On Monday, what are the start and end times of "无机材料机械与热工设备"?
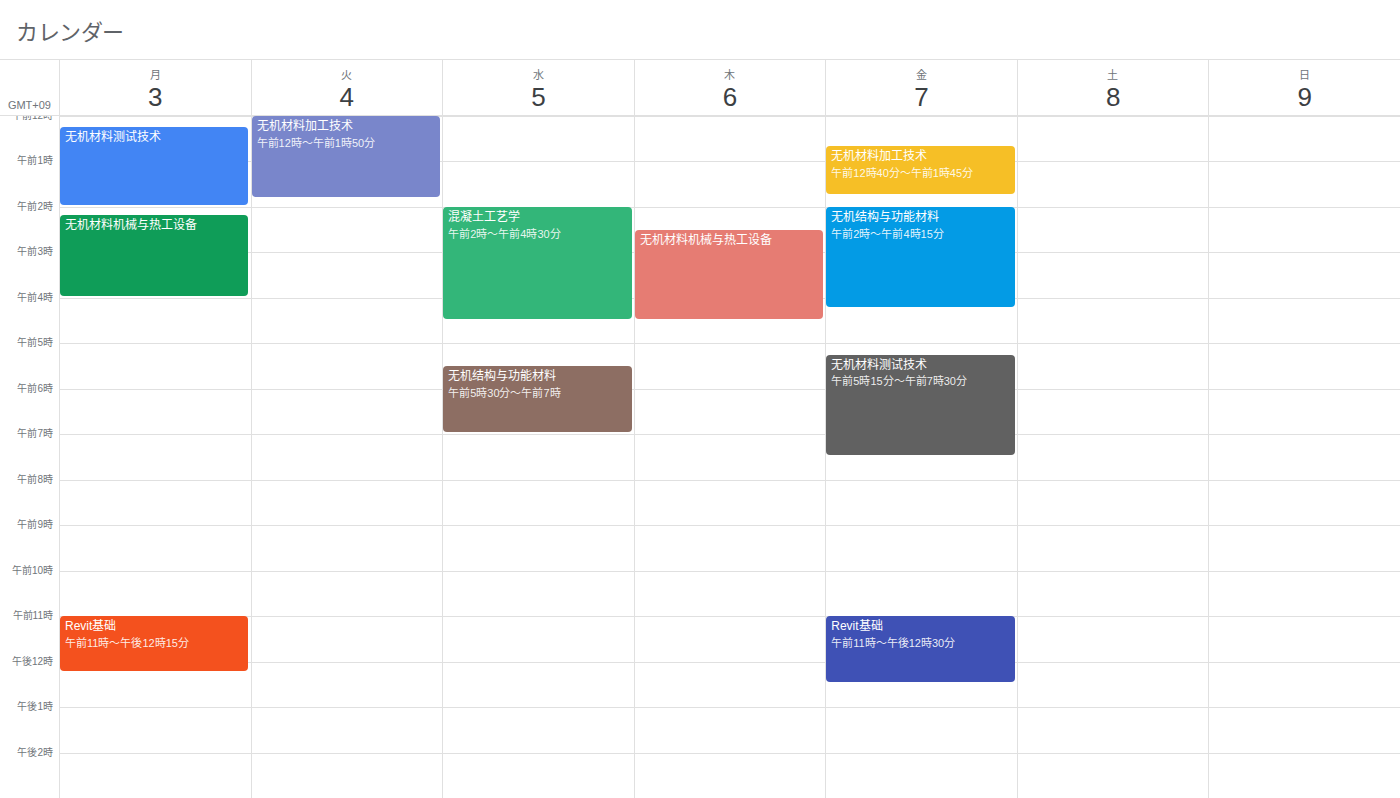
02:10 to 04:00